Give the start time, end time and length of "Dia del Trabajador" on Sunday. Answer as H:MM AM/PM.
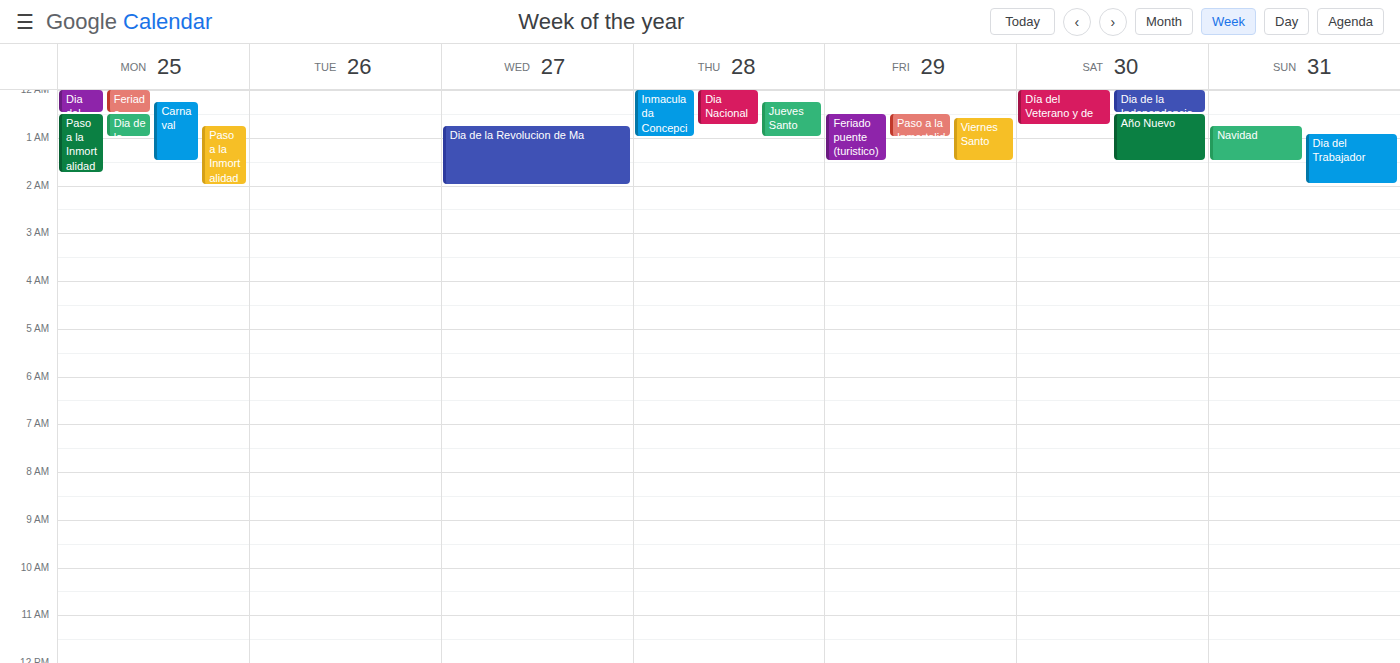
12:55 AM to 2:00 AM, 1 hour 5 minutes